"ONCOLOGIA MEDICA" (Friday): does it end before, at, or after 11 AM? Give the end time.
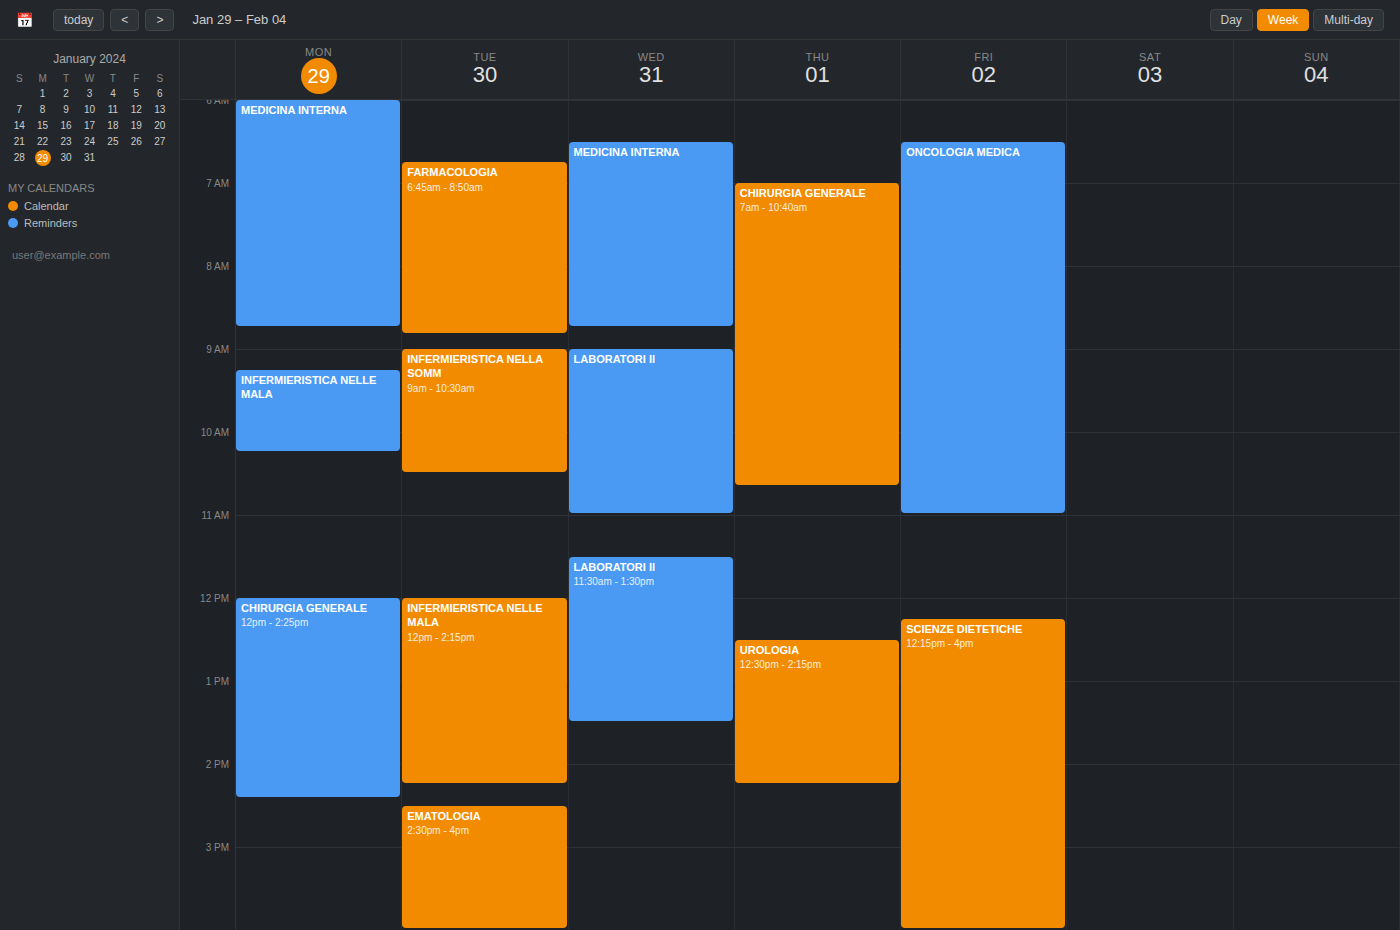
11:00 AM -- exactly at 11 AM, on the 11 AM line.